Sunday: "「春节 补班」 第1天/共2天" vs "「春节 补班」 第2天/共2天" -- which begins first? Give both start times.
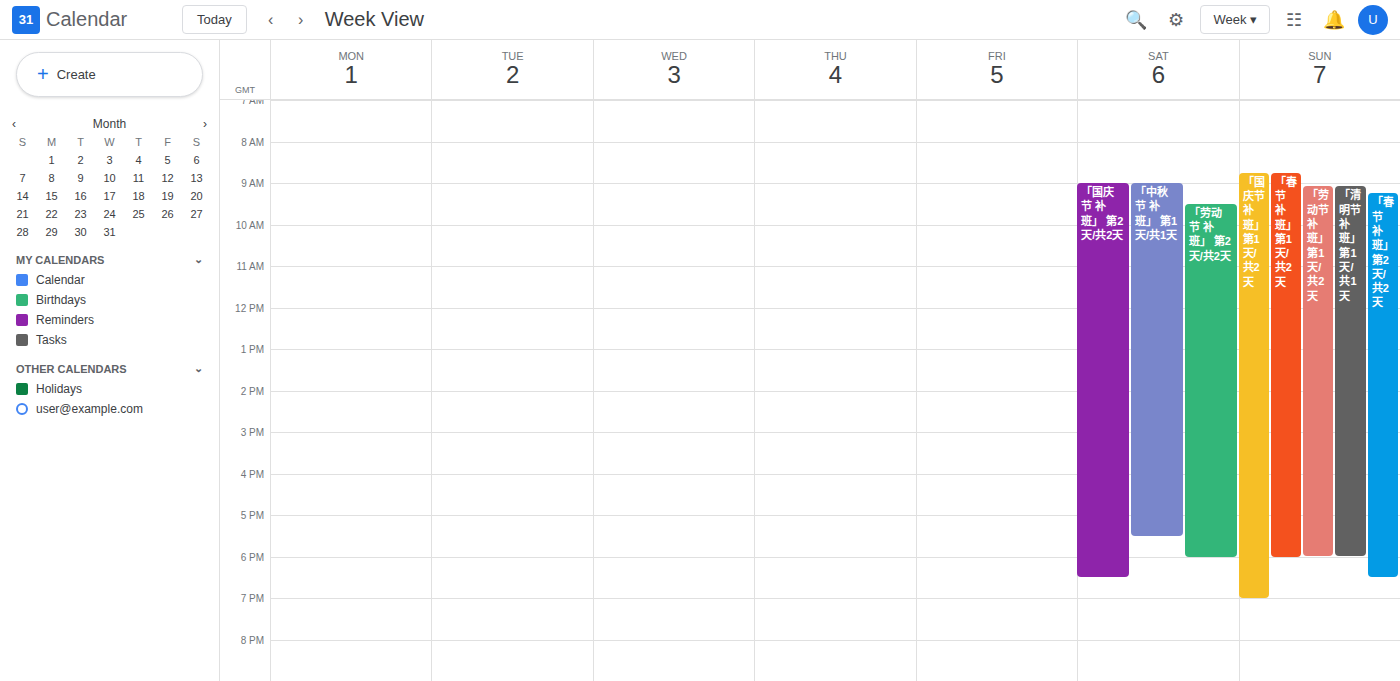
"「春节 补班」 第1天/共2天" 8:45 AM; "「春节 补班」 第2天/共2天" 9:15 AM.